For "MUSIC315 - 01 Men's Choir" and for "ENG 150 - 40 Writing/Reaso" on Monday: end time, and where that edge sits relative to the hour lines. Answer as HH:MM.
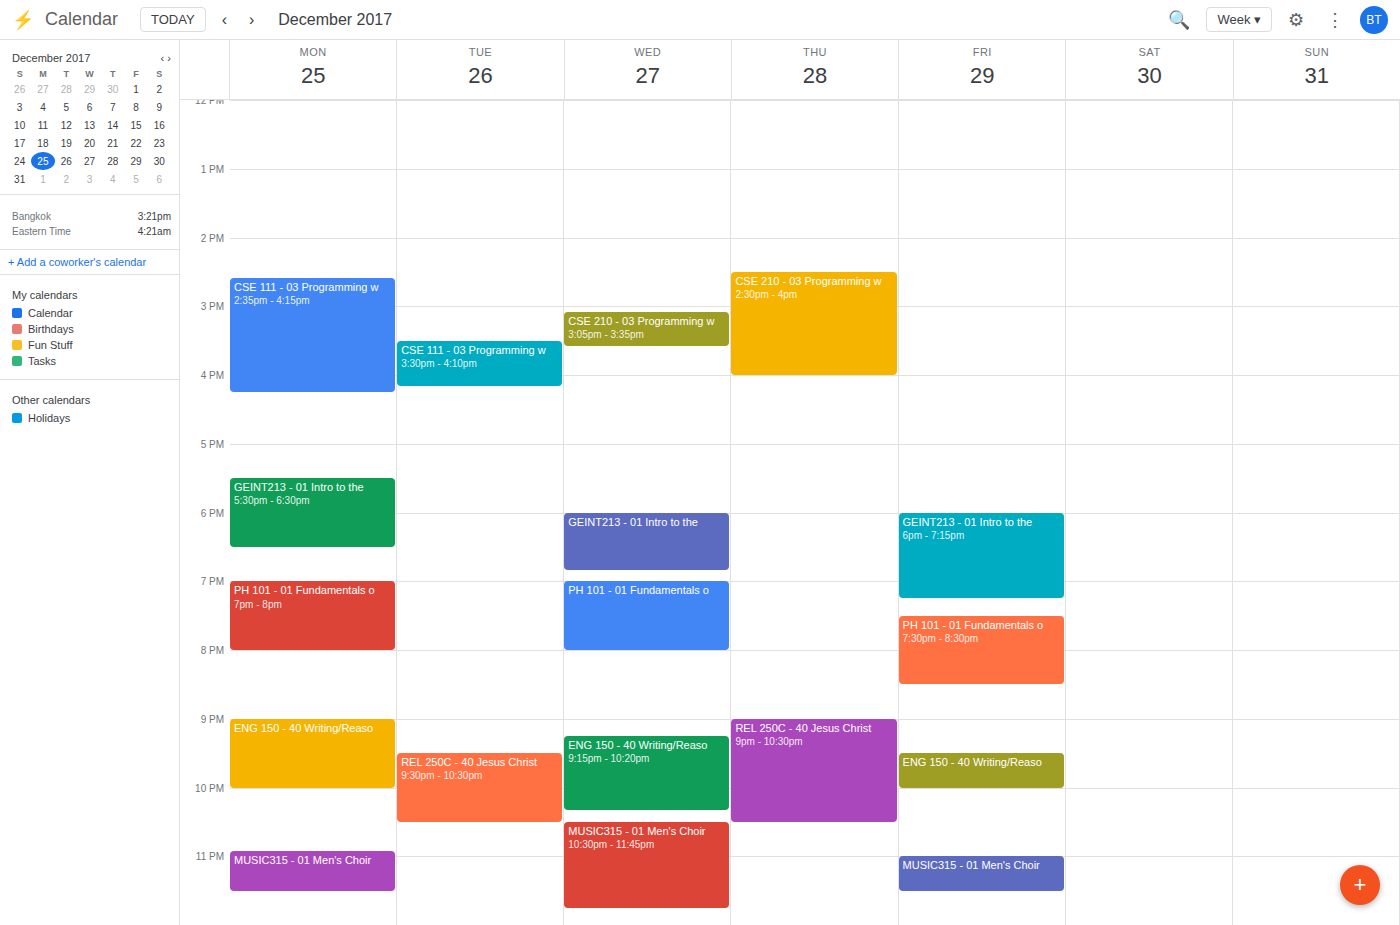
"MUSIC315 - 01 Men's Choir": 23:30, halfway between the 23:00 and 24:00 lines. "ENG 150 - 40 Writing/Reaso": 22:00, exactly on the 22:00 line.